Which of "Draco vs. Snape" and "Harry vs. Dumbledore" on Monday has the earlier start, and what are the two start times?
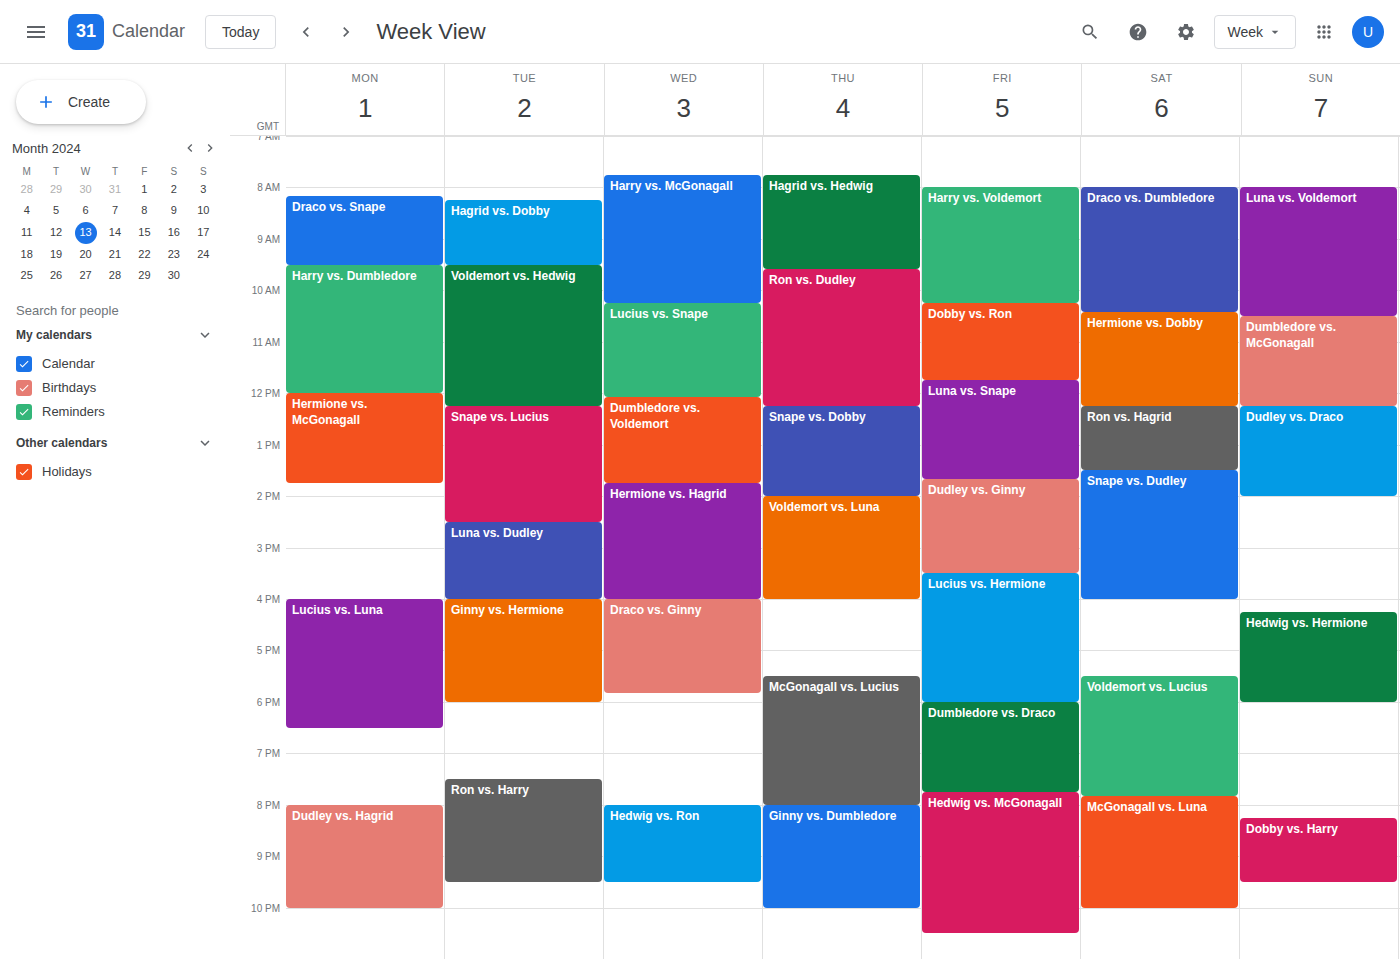
"Draco vs. Snape" 8:10 AM; "Harry vs. Dumbledore" 9:30 AM.